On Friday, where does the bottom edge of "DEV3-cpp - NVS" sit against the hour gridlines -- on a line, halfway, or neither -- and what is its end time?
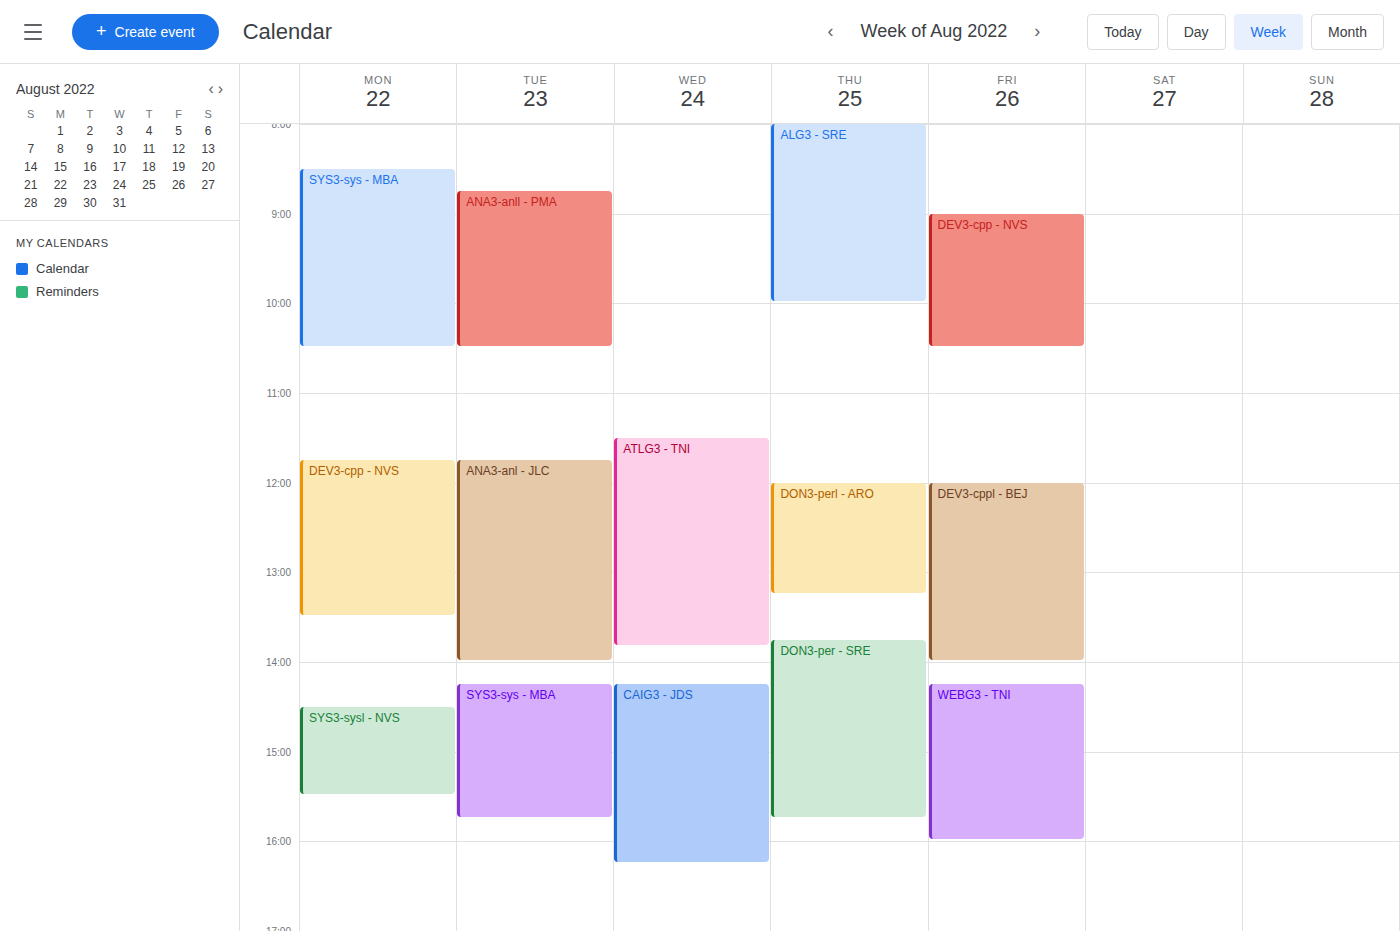
10:30 AM -- halfway between the 10 AM and 11 AM lines.